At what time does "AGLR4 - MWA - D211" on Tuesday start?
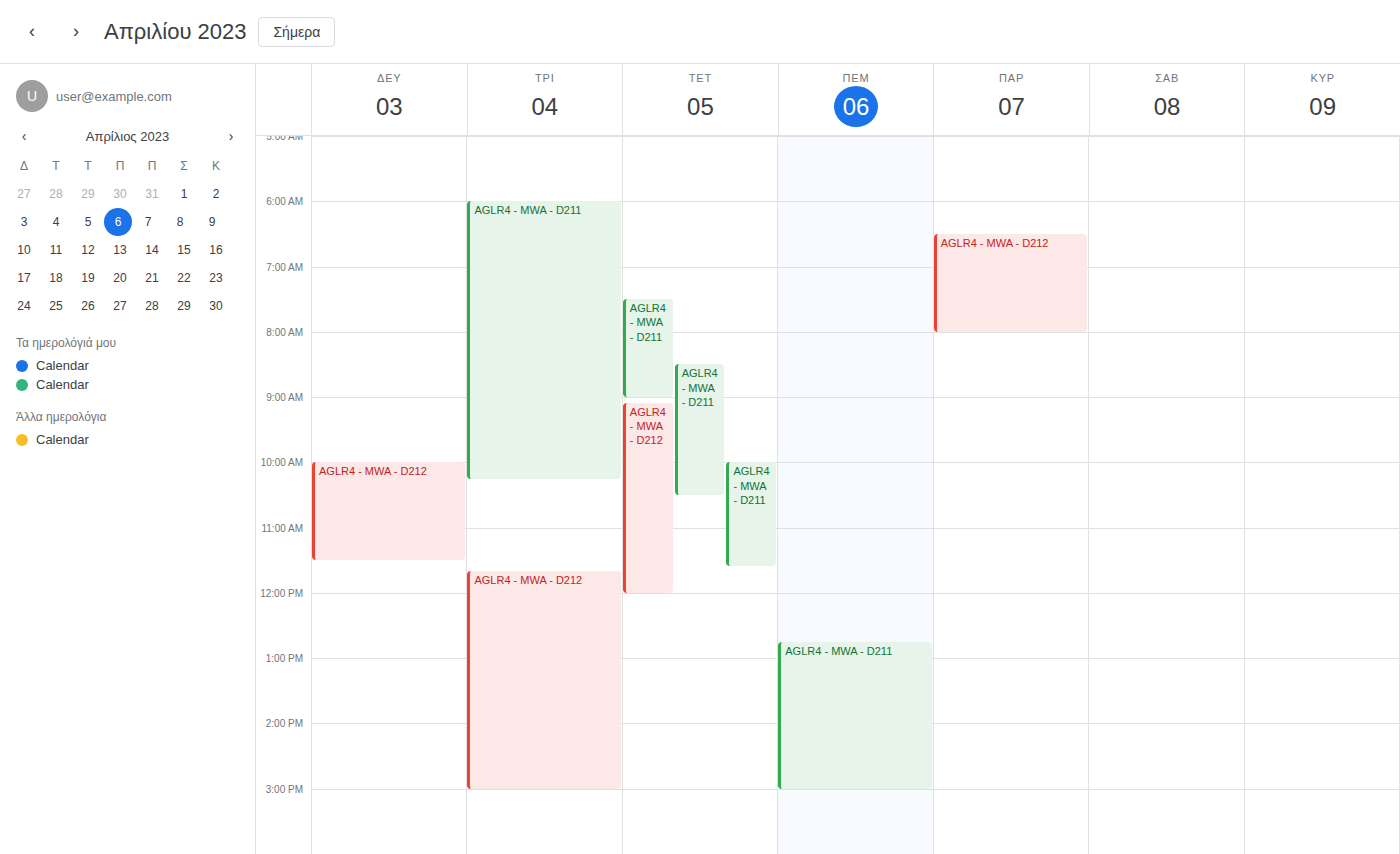
6:00 AM